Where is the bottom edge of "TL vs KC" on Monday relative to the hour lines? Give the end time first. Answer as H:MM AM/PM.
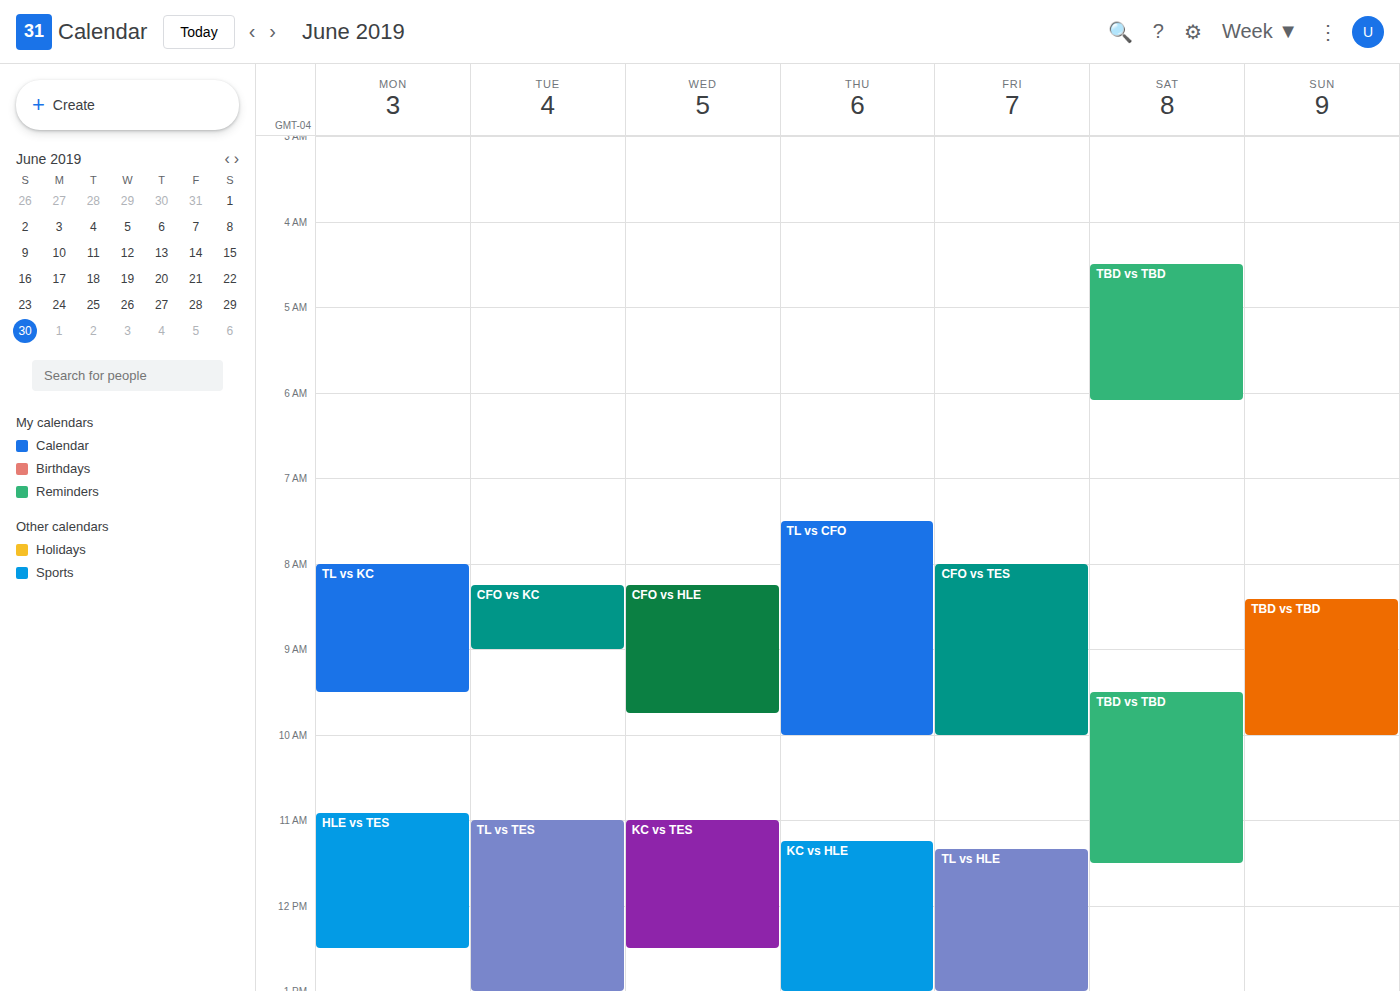
9:30 AM -- halfway between the 9 AM and 10 AM lines.